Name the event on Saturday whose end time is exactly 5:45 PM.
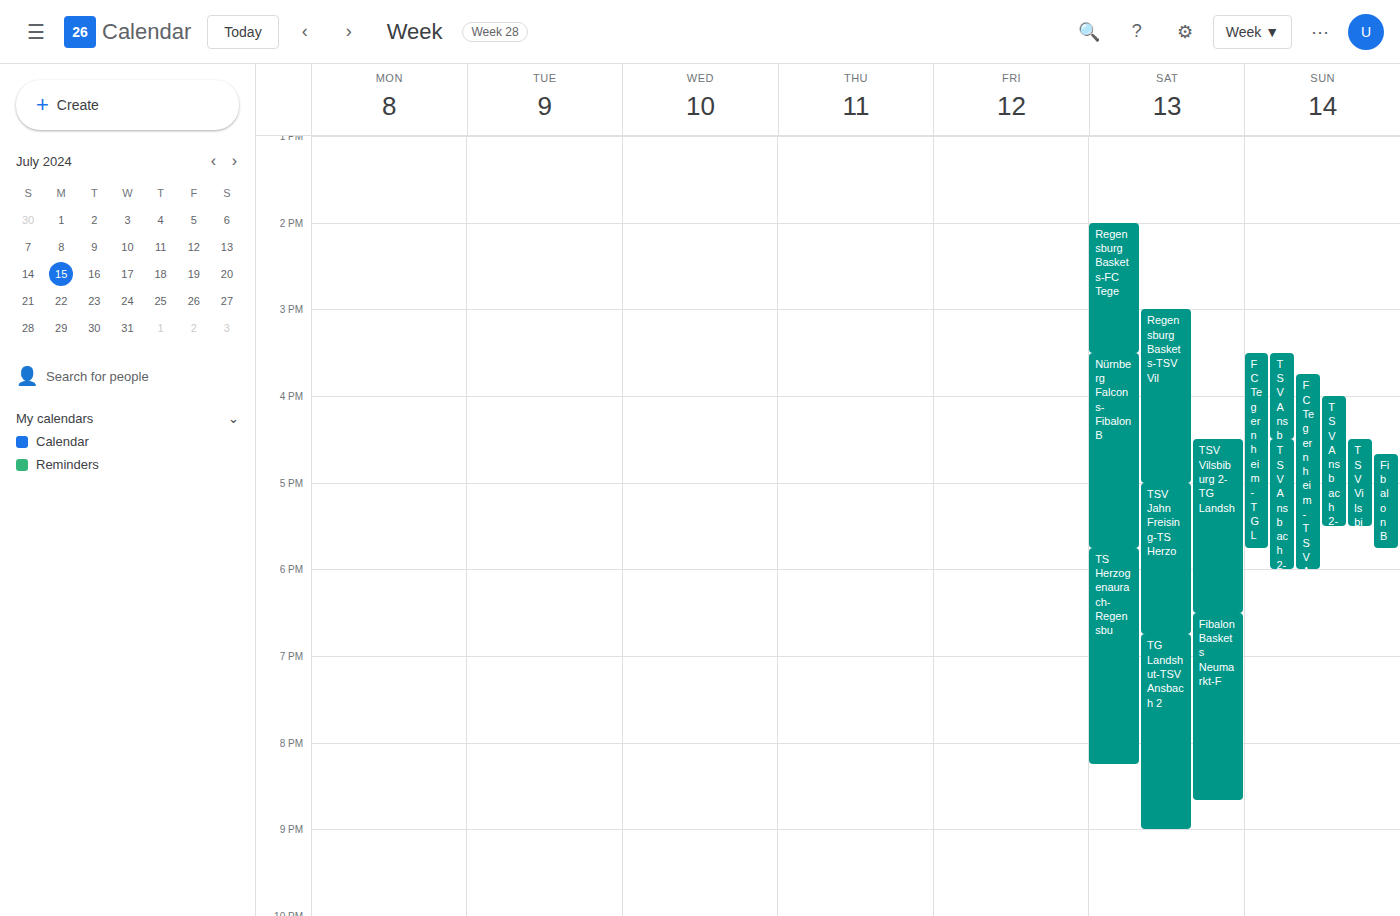
"Nürnberg Falcons-Fibalon B"